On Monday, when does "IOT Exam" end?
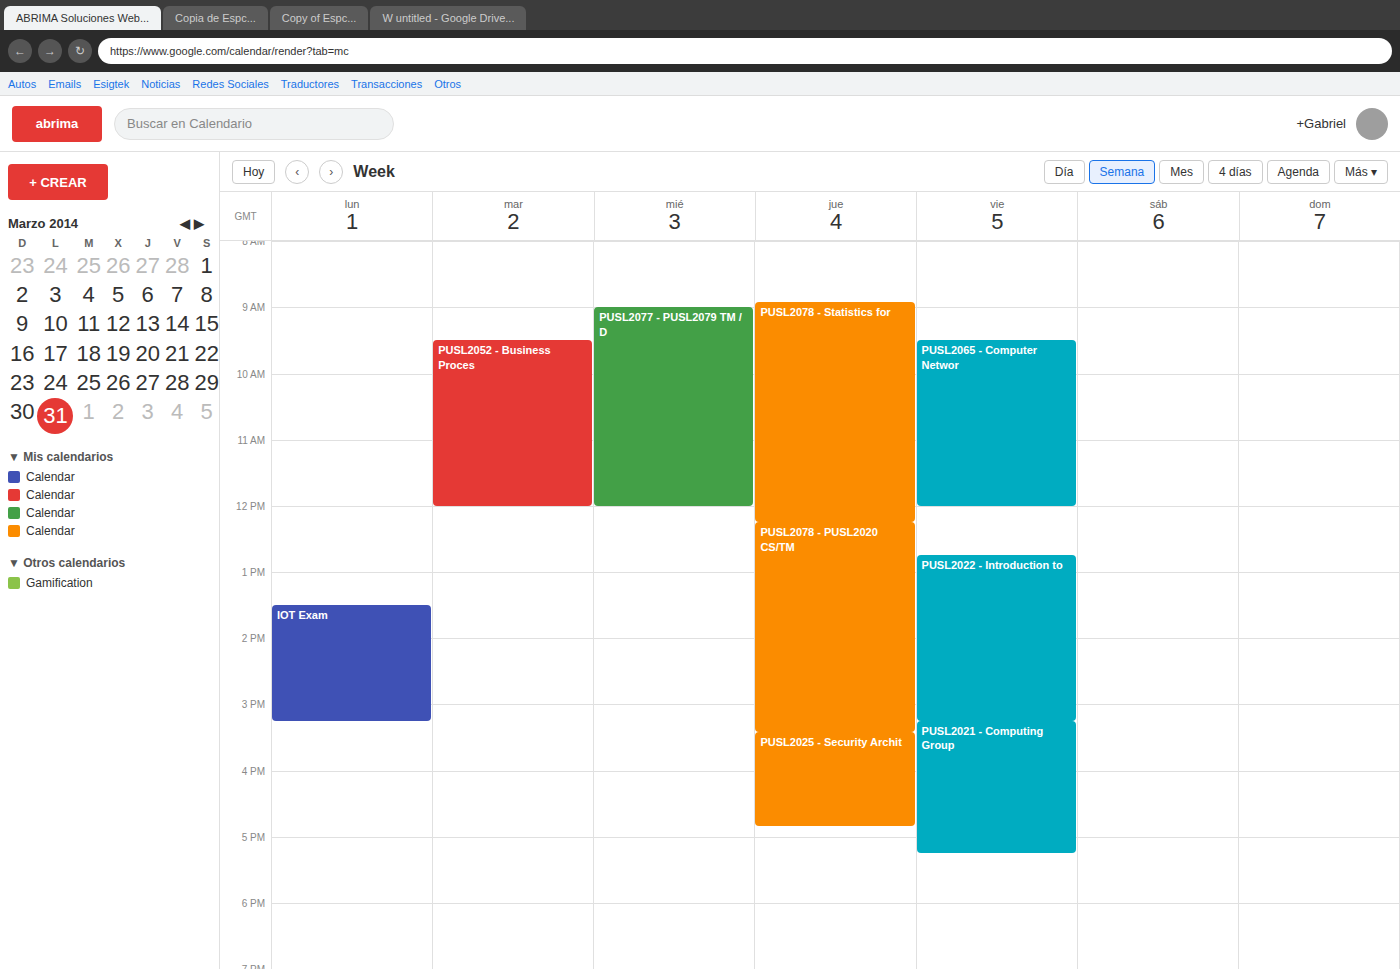
3:15 PM